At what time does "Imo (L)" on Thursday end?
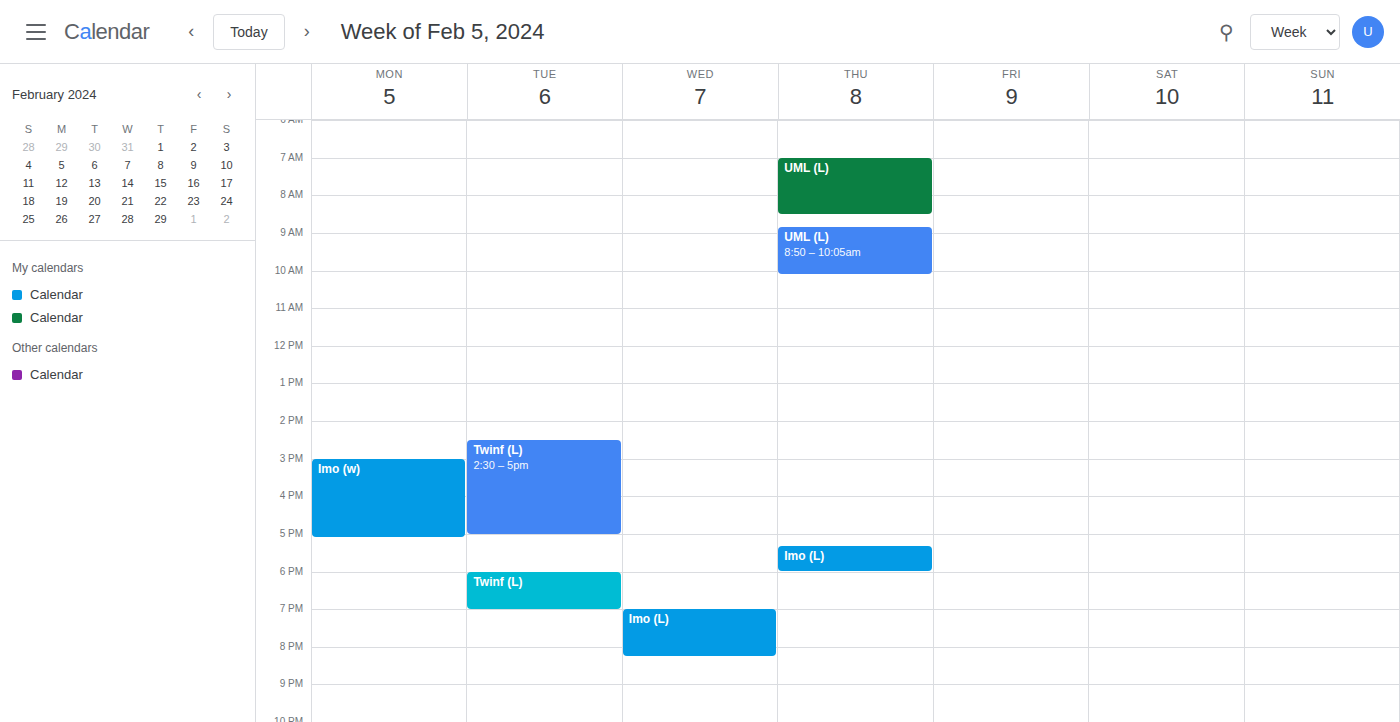
18:00